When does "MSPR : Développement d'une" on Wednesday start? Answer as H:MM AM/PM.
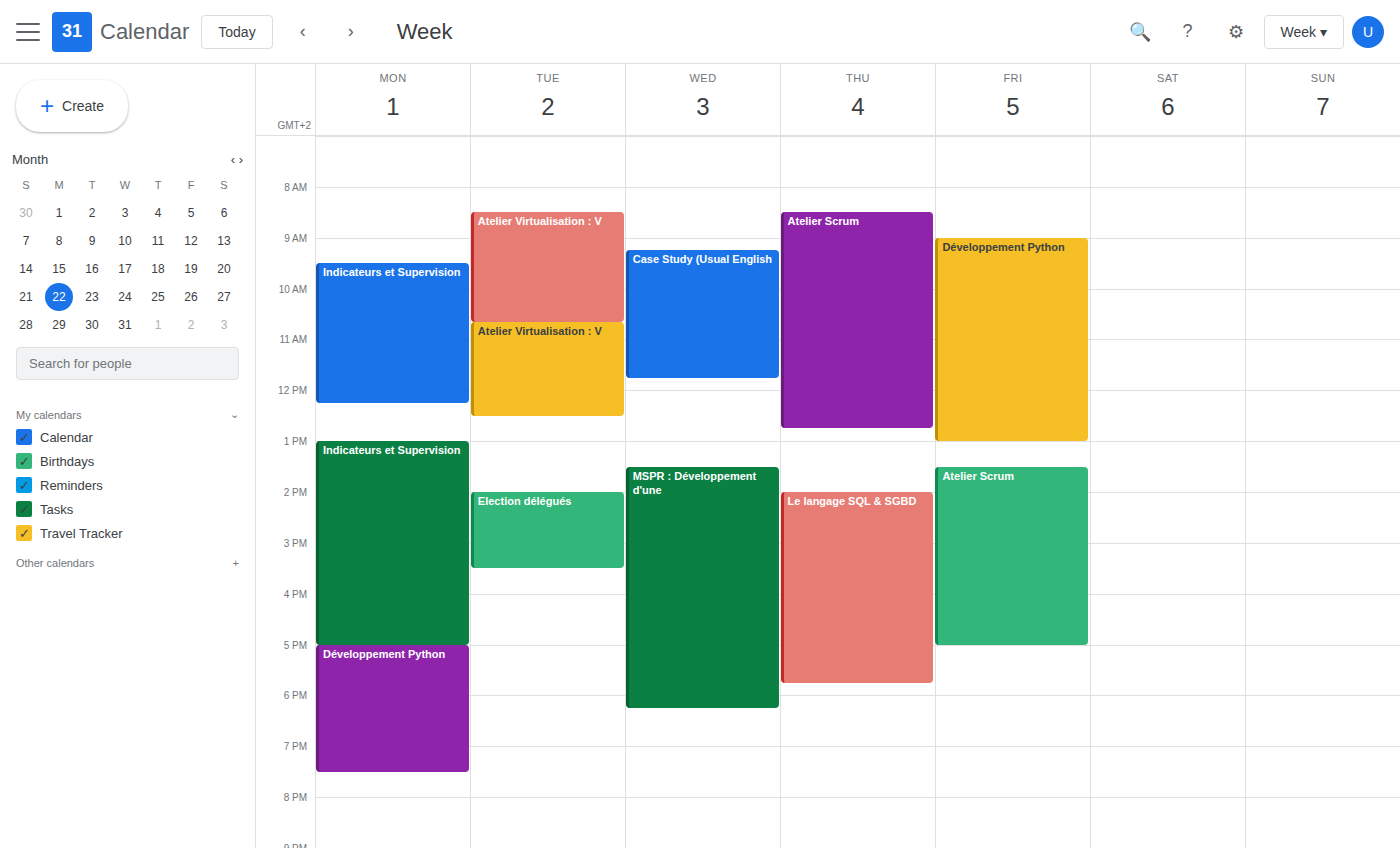
1:30 PM